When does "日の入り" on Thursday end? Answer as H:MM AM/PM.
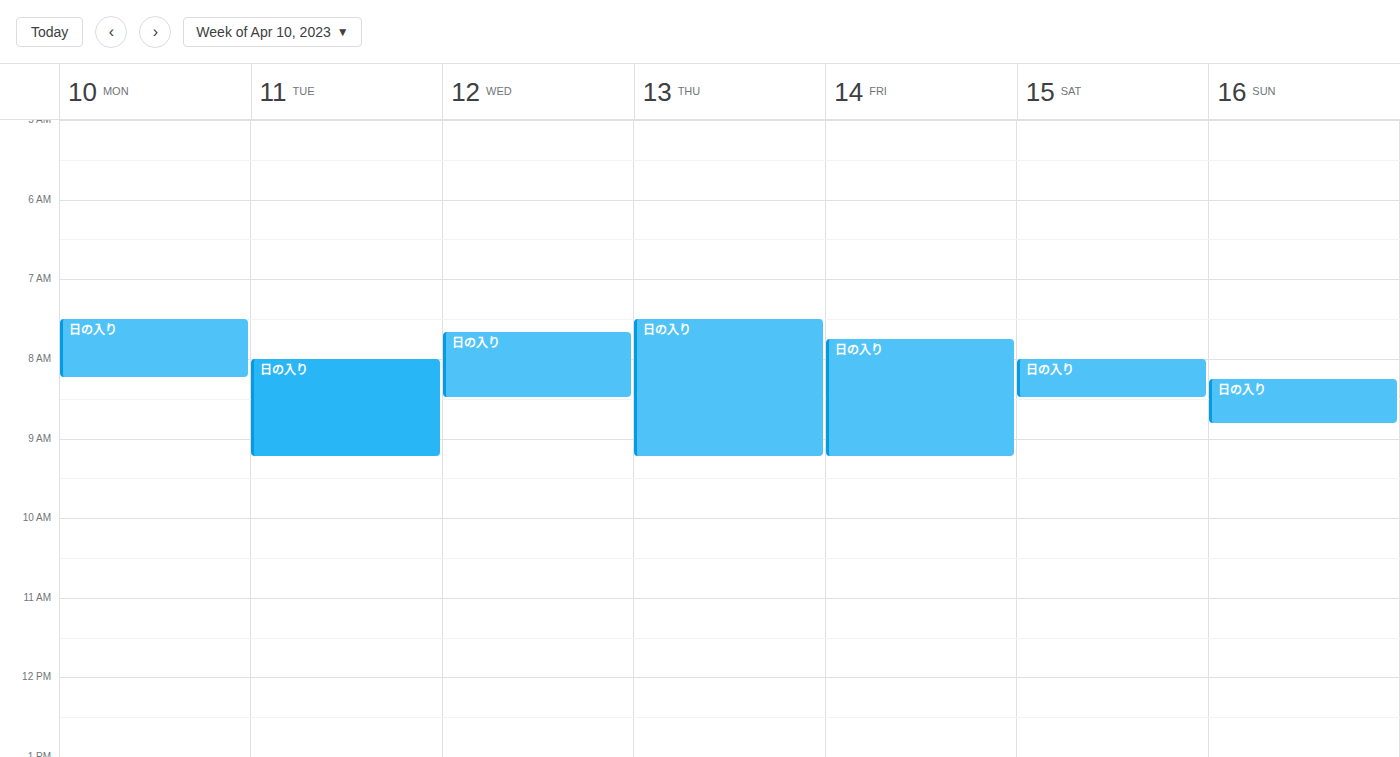
9:15 AM